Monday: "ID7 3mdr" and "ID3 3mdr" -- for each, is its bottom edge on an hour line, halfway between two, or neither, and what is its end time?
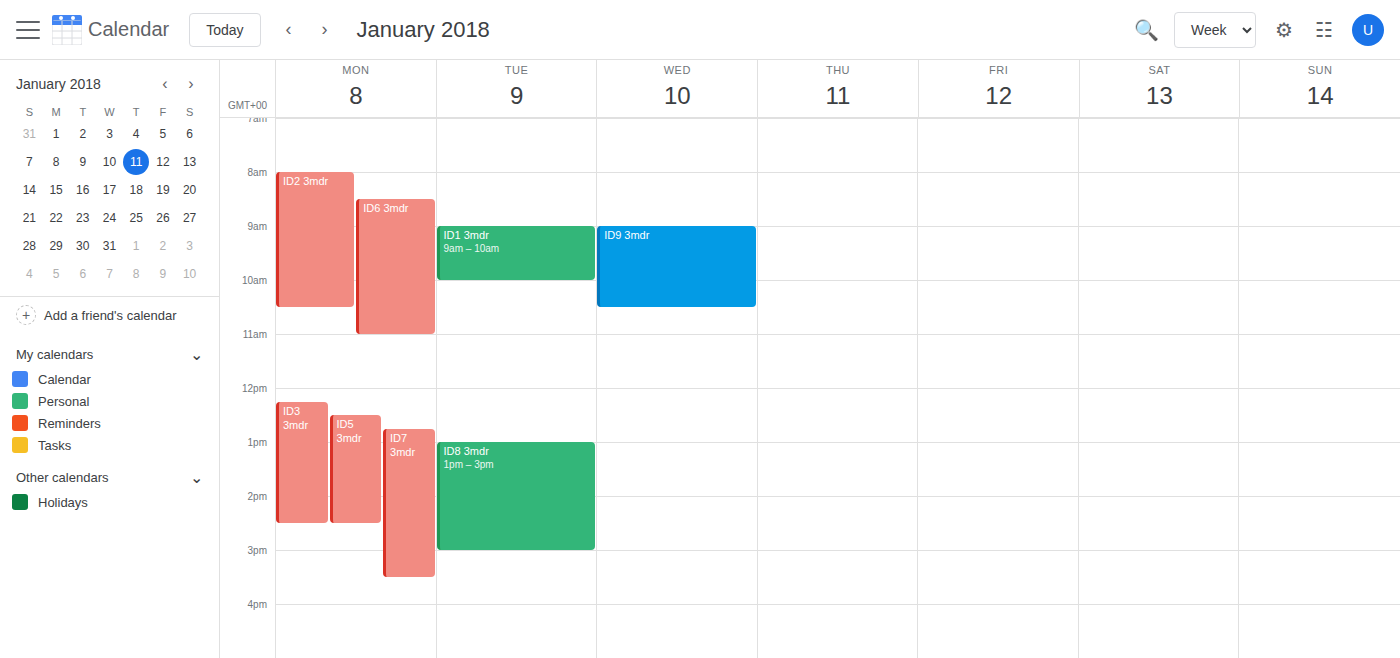
"ID7 3mdr": 3:30 PM, halfway between the 3 PM and 4 PM lines. "ID3 3mdr": 2:30 PM, halfway between the 2 PM and 3 PM lines.